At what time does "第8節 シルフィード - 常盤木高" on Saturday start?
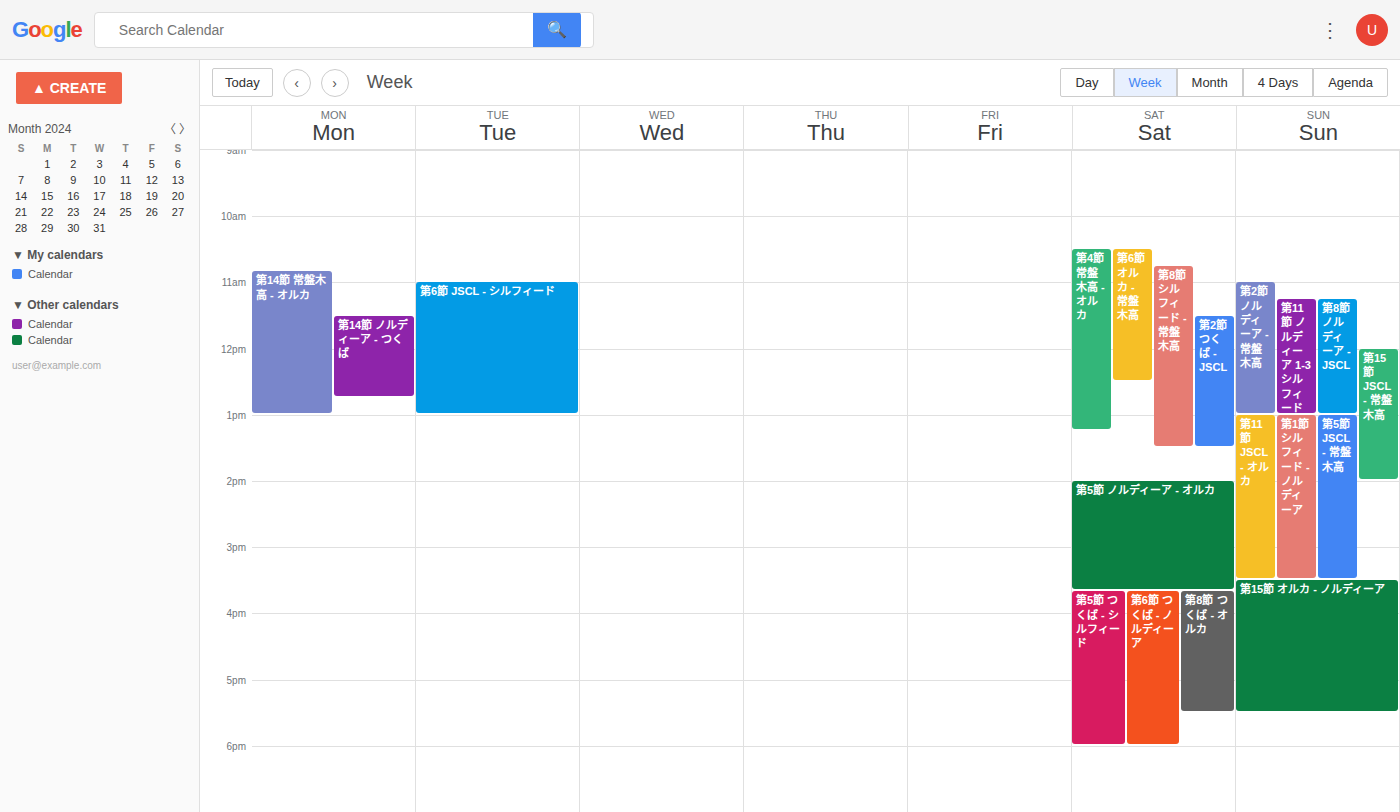
10:45